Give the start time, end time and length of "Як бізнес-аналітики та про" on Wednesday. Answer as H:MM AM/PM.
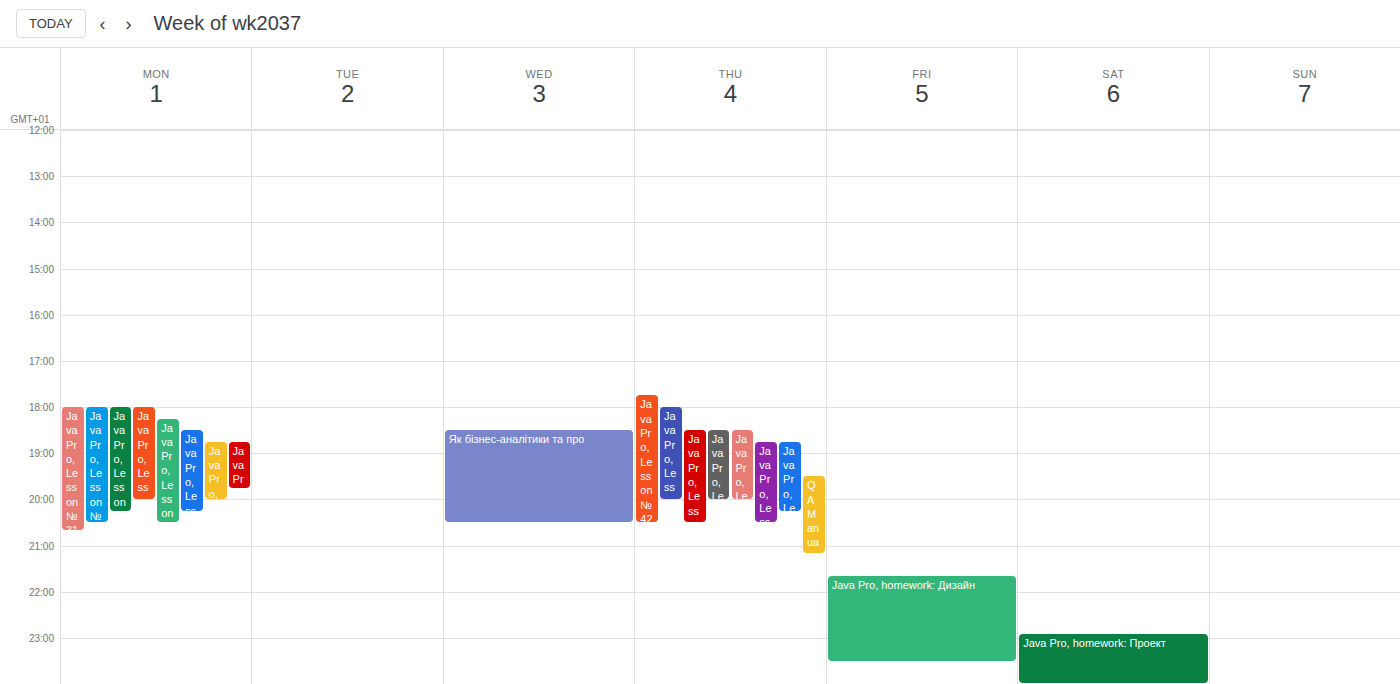
6:30 PM to 8:30 PM, 2 hours